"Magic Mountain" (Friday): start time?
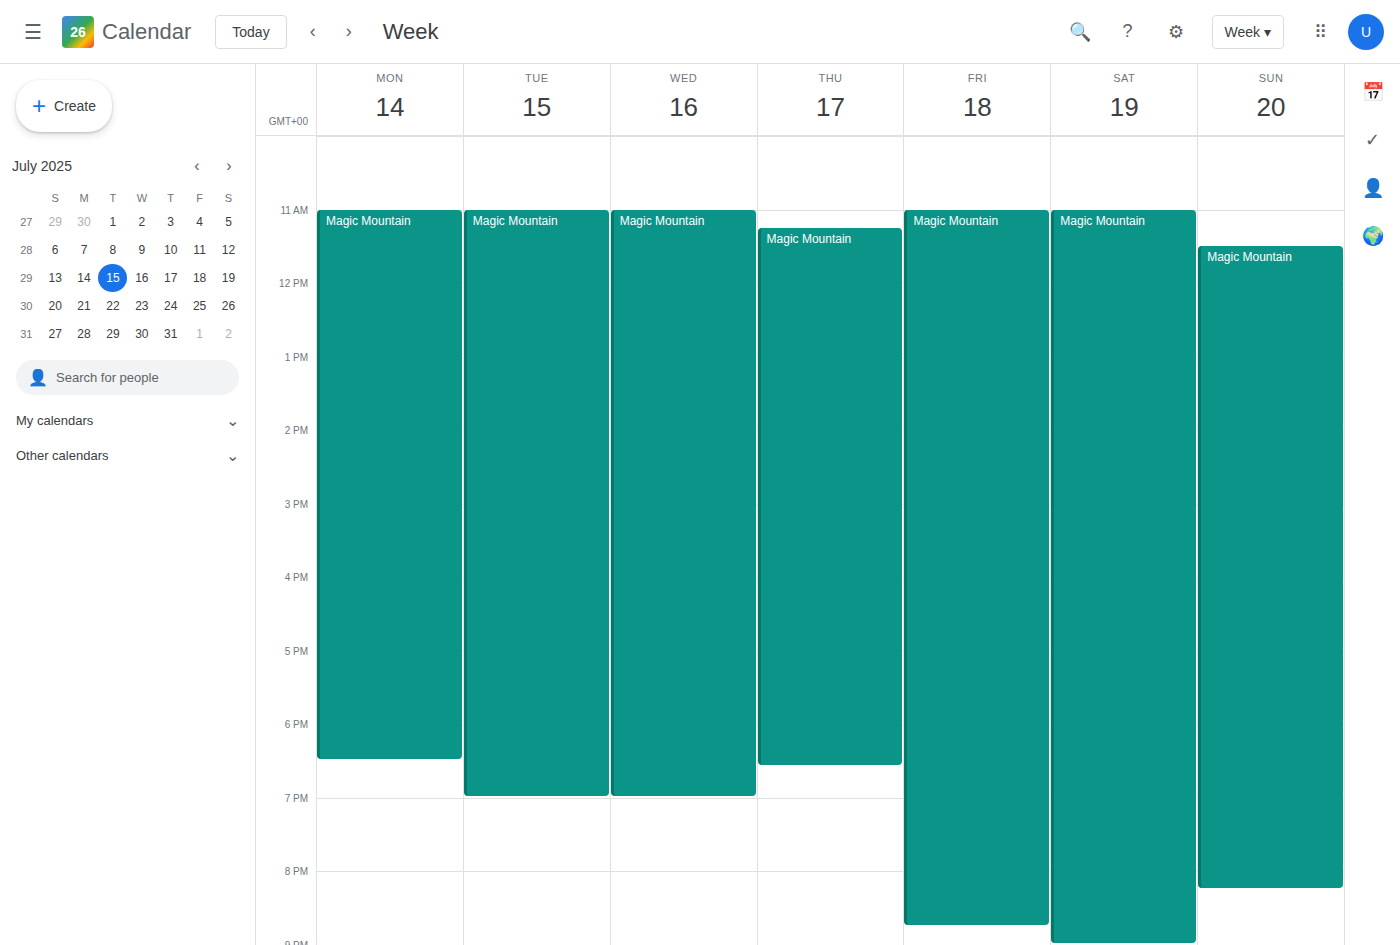
11:00